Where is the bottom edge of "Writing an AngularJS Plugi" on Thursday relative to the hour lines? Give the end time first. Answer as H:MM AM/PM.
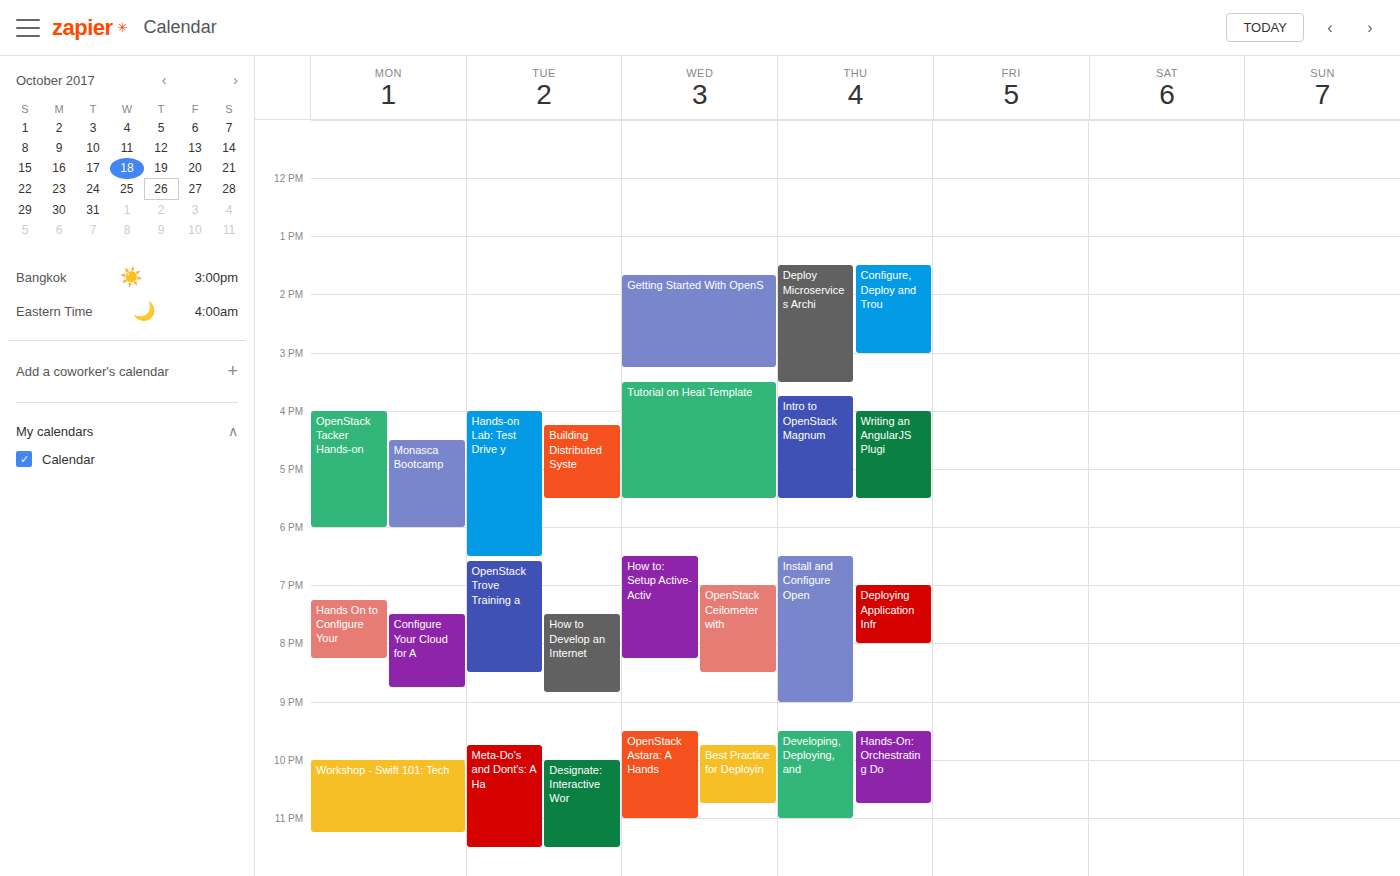
5:30 PM -- halfway between the 5 PM and 6 PM lines.